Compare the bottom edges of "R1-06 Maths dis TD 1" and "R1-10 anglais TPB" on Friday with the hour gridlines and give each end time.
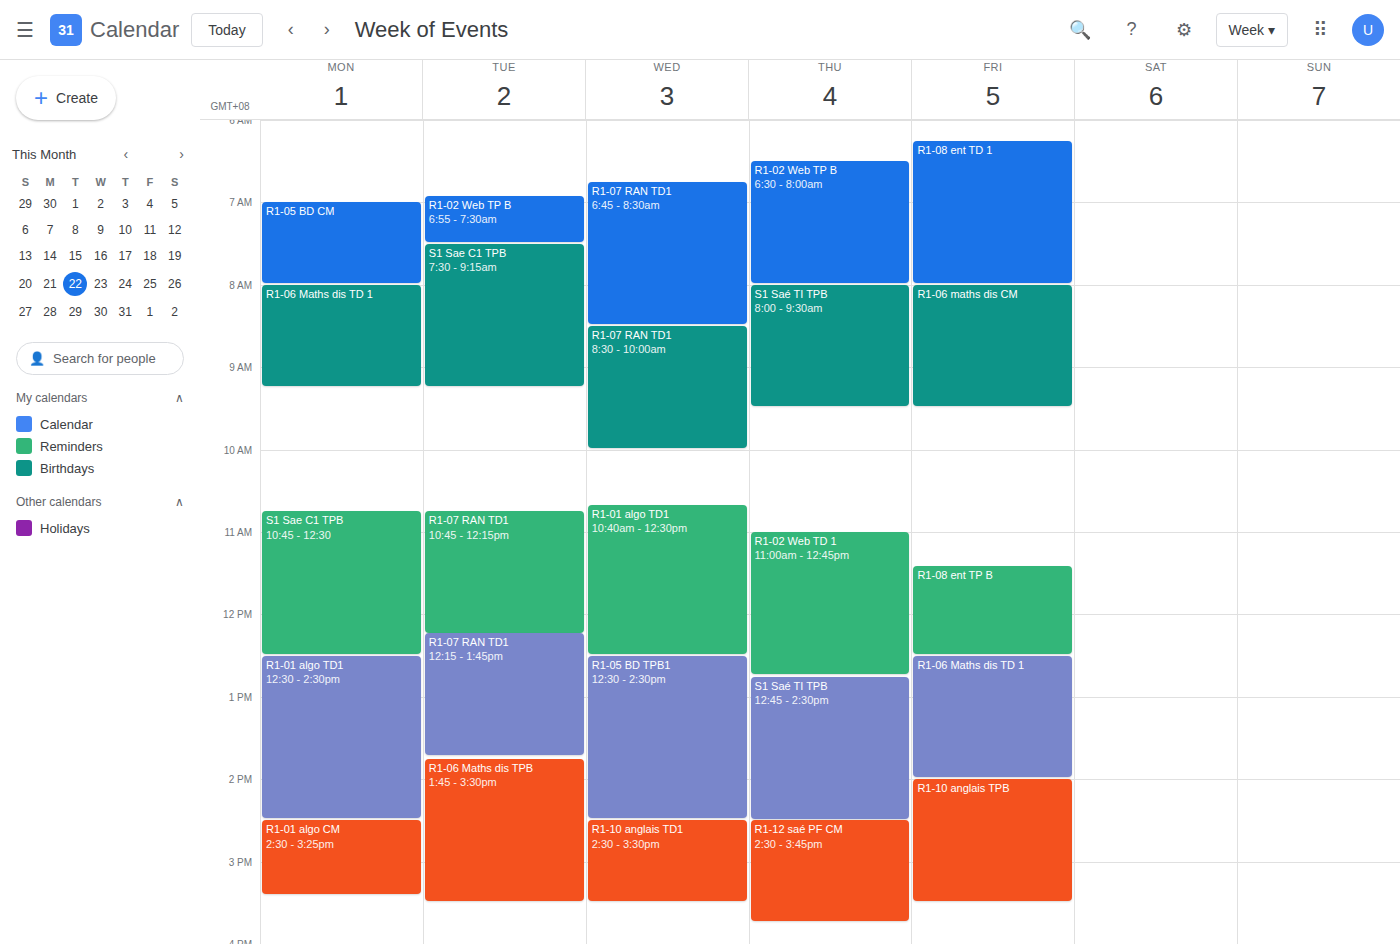
"R1-06 Maths dis TD 1": 2:00 PM, exactly on the 2 PM line. "R1-10 anglais TPB": 3:30 PM, halfway between the 3 PM and 4 PM lines.